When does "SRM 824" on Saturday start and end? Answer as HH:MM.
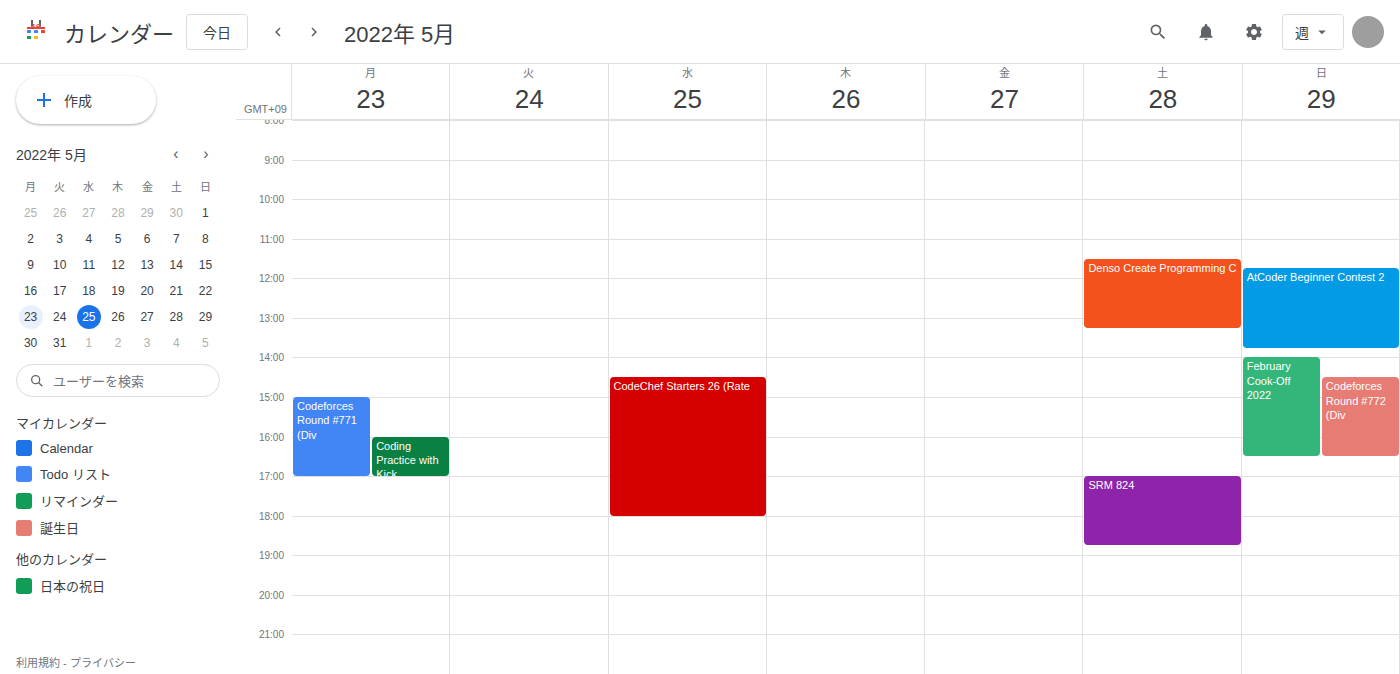
17:00 to 18:45